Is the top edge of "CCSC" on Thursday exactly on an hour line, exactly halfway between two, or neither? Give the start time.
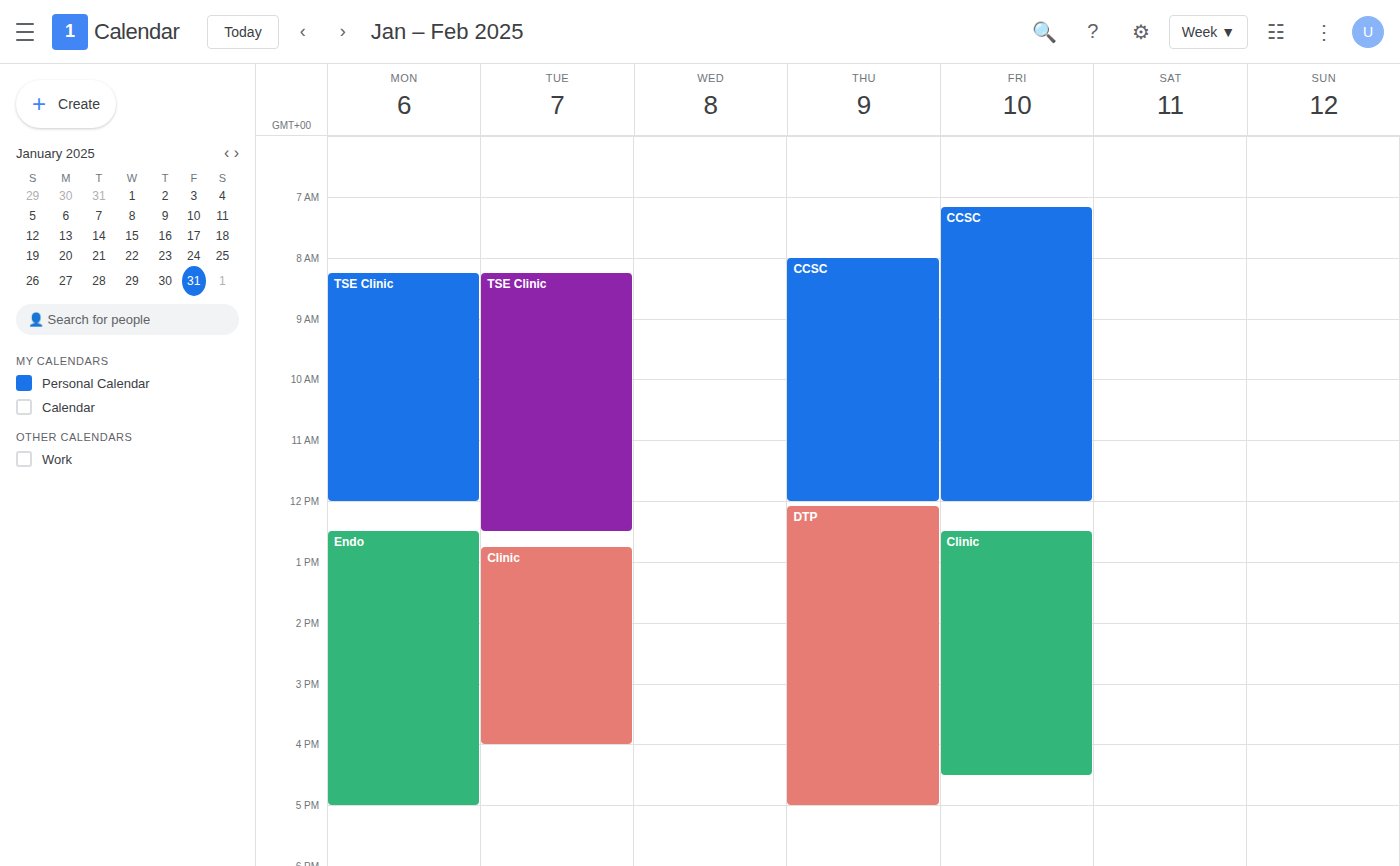
8:00 AM -- exactly on the 8 AM line.